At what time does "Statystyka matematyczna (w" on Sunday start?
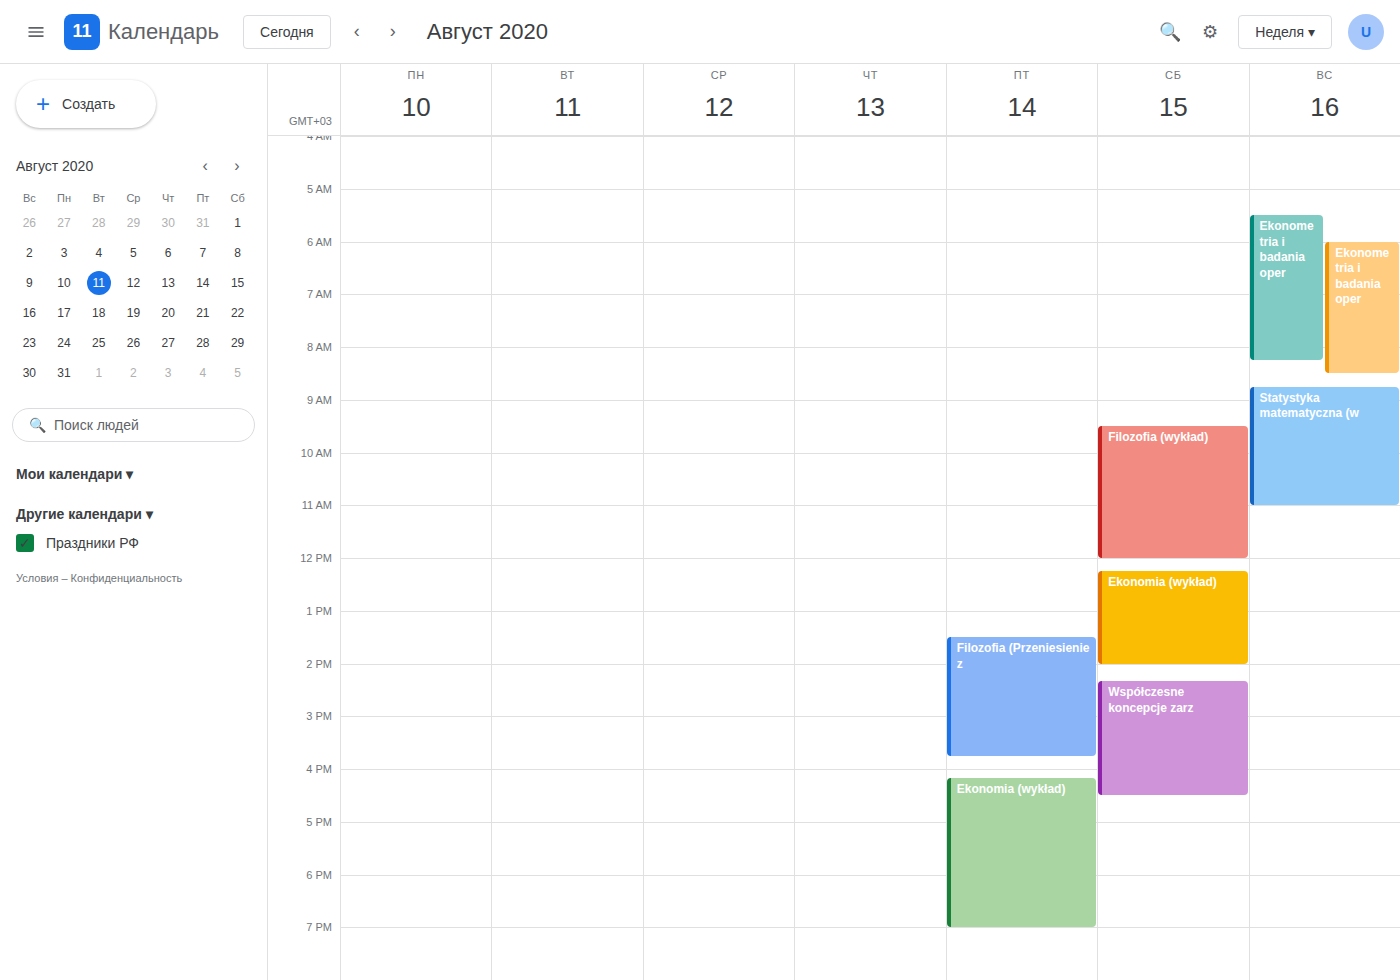
8:45 AM